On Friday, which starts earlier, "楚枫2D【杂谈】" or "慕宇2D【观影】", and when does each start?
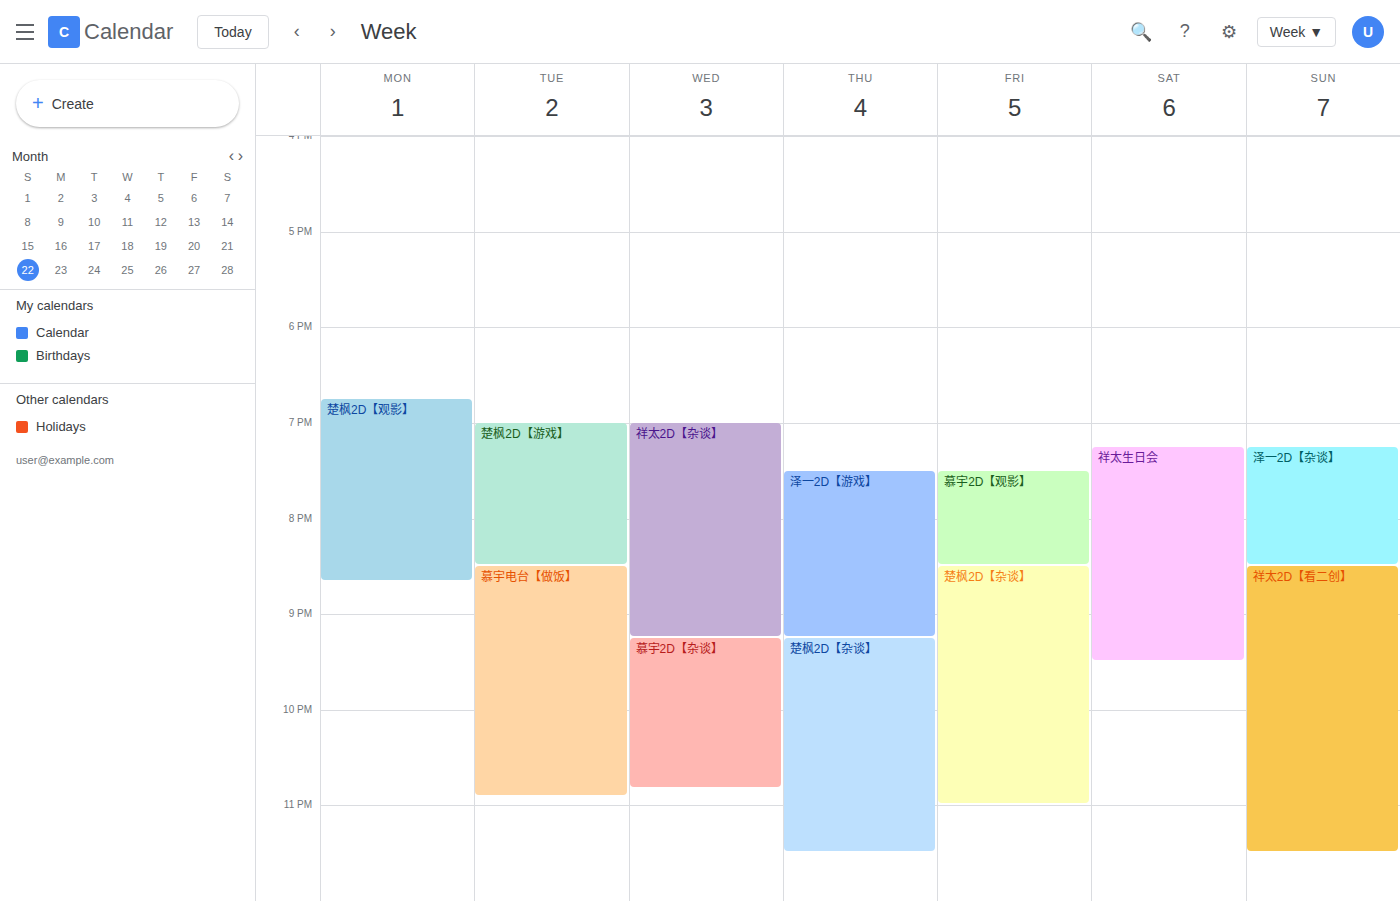
"慕宇2D【观影】" 7:30 PM; "楚枫2D【杂谈】" 8:30 PM.